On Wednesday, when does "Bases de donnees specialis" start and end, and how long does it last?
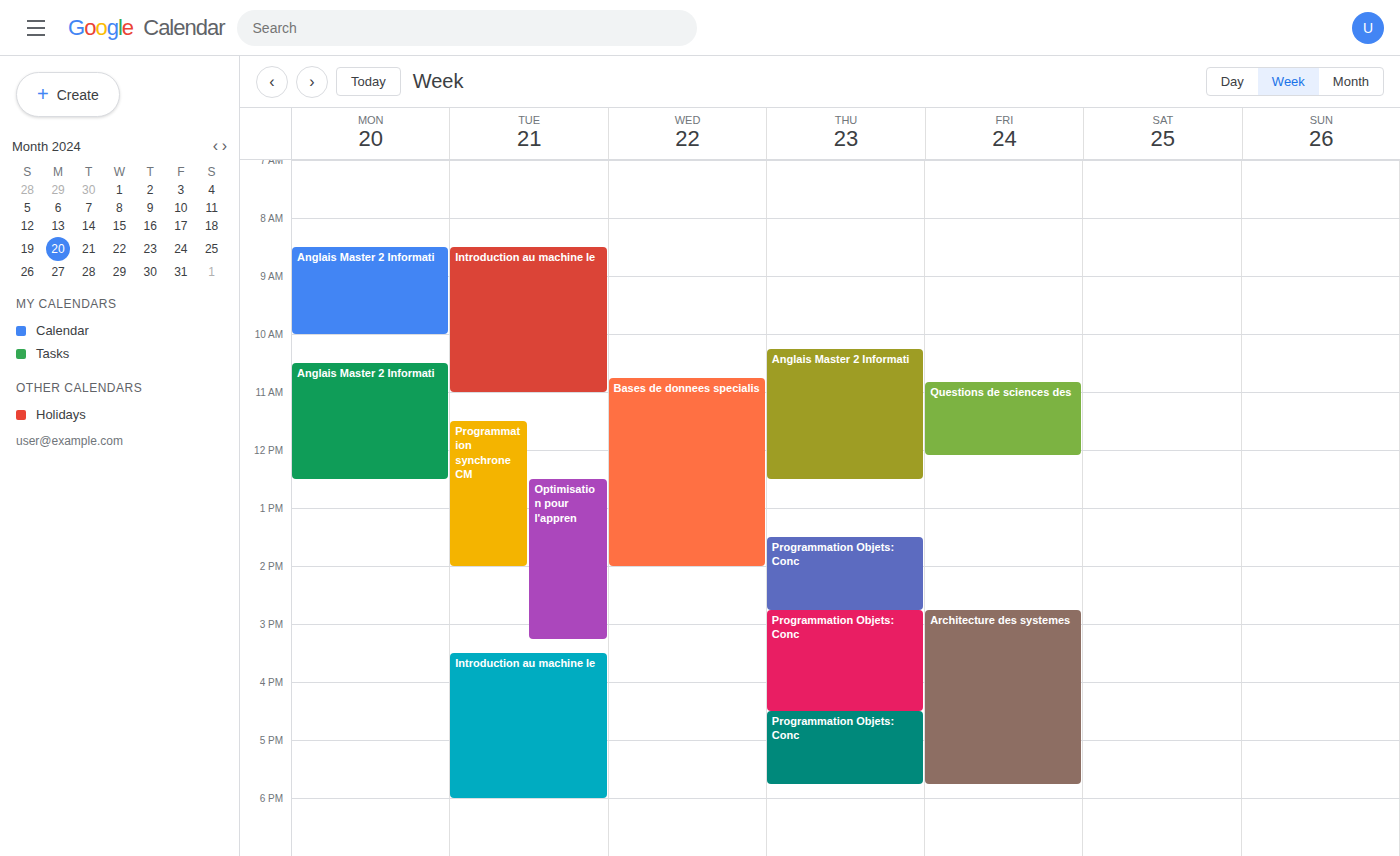
10:45 AM to 2:00 PM, 3 hours 15 minutes